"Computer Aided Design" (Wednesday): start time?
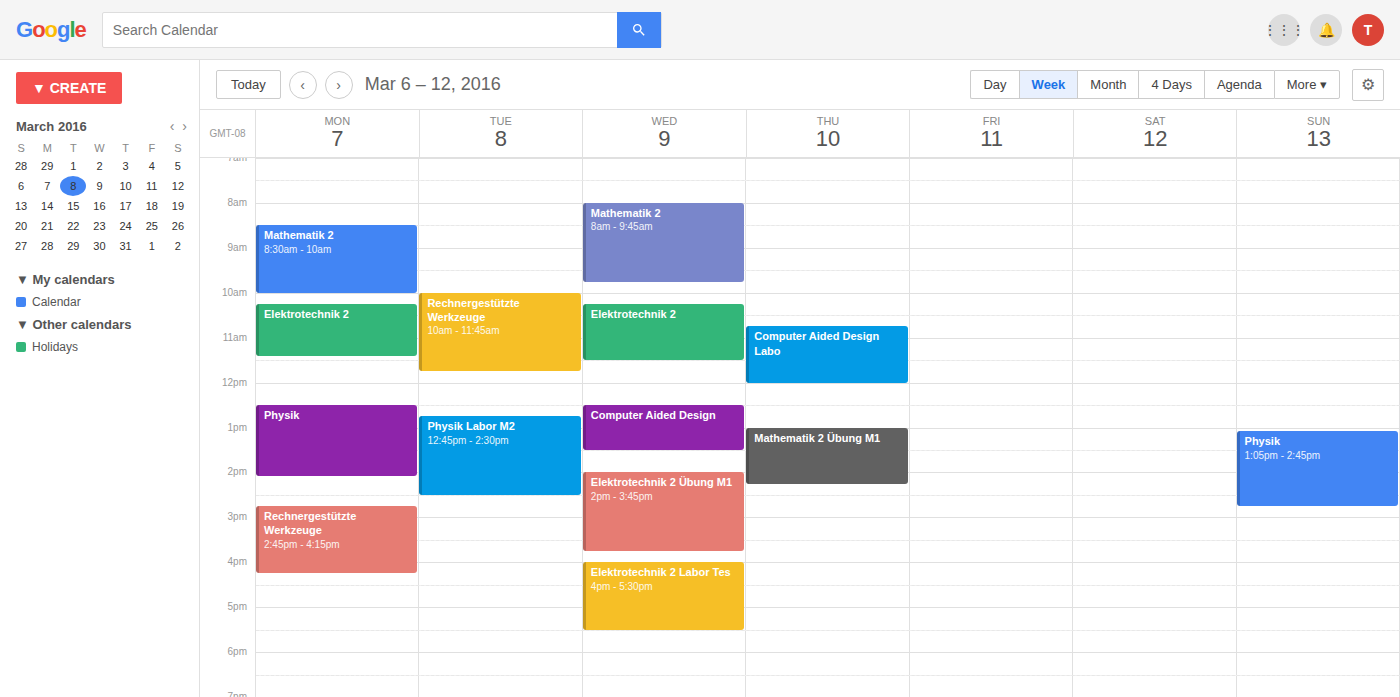
12:30 PM